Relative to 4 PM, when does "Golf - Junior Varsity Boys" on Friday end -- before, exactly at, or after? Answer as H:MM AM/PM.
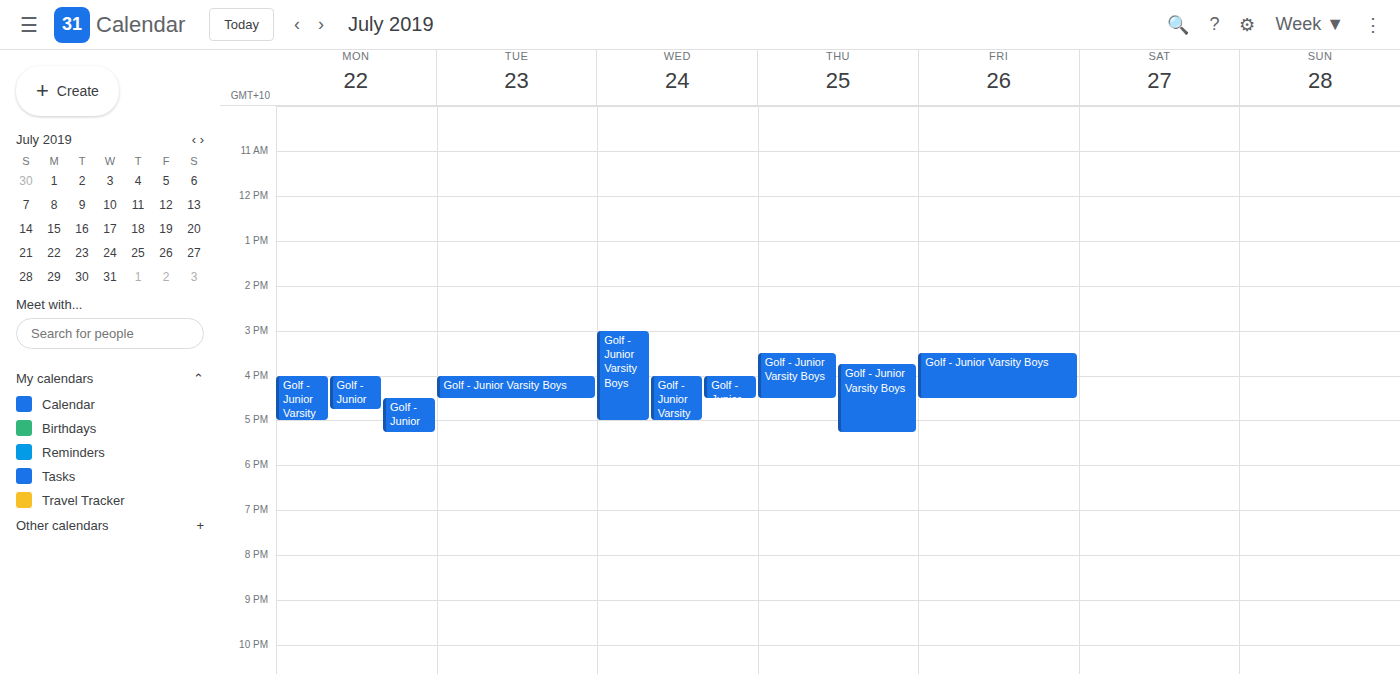
4:30 PM -- after 4 PM, 30 minutes below the 4 PM line.